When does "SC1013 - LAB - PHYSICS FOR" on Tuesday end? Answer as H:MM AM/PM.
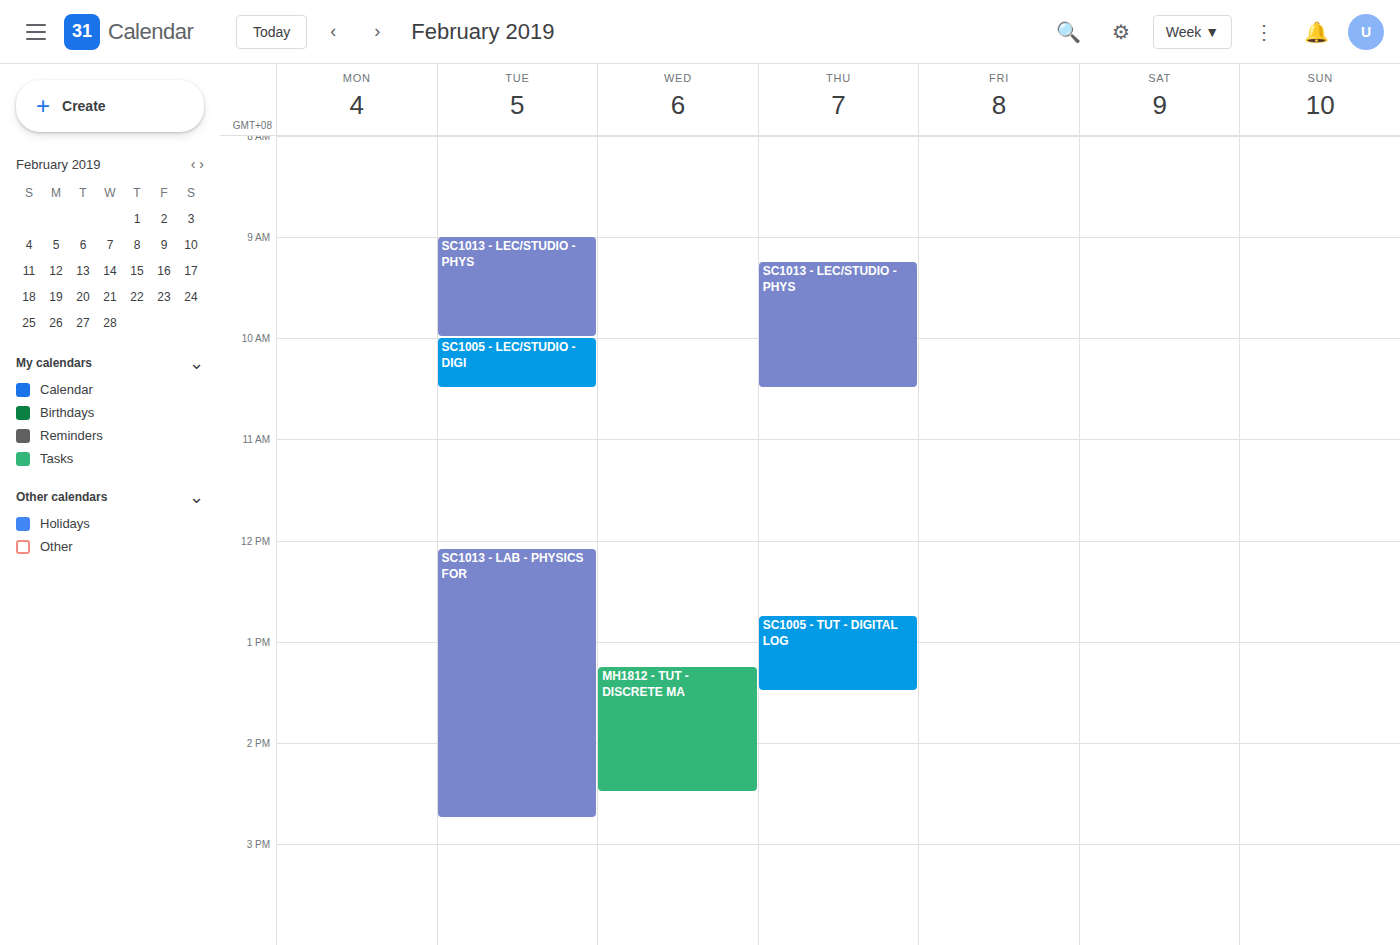
2:45 PM